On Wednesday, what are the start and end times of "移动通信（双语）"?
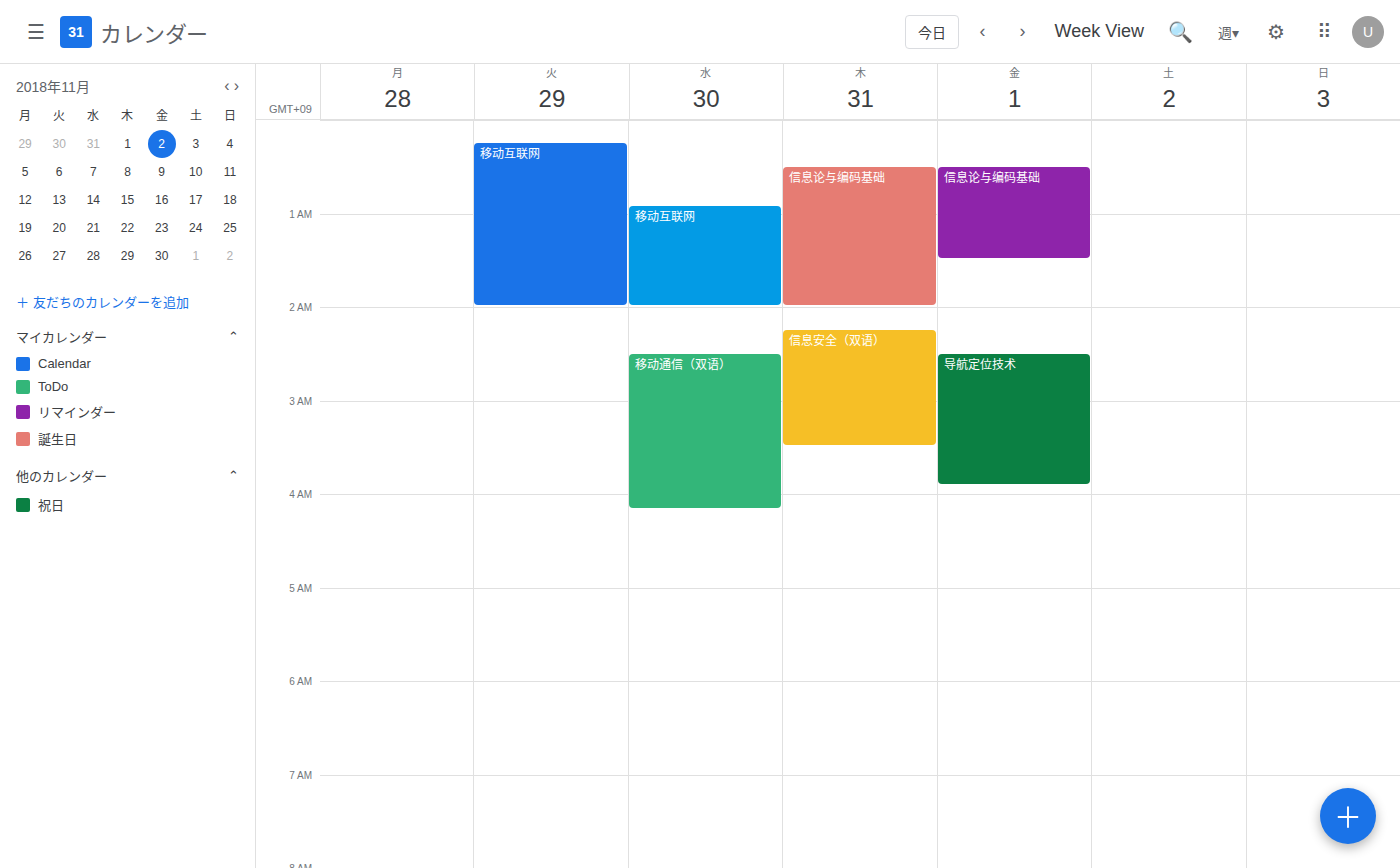
2:30 AM to 4:10 AM